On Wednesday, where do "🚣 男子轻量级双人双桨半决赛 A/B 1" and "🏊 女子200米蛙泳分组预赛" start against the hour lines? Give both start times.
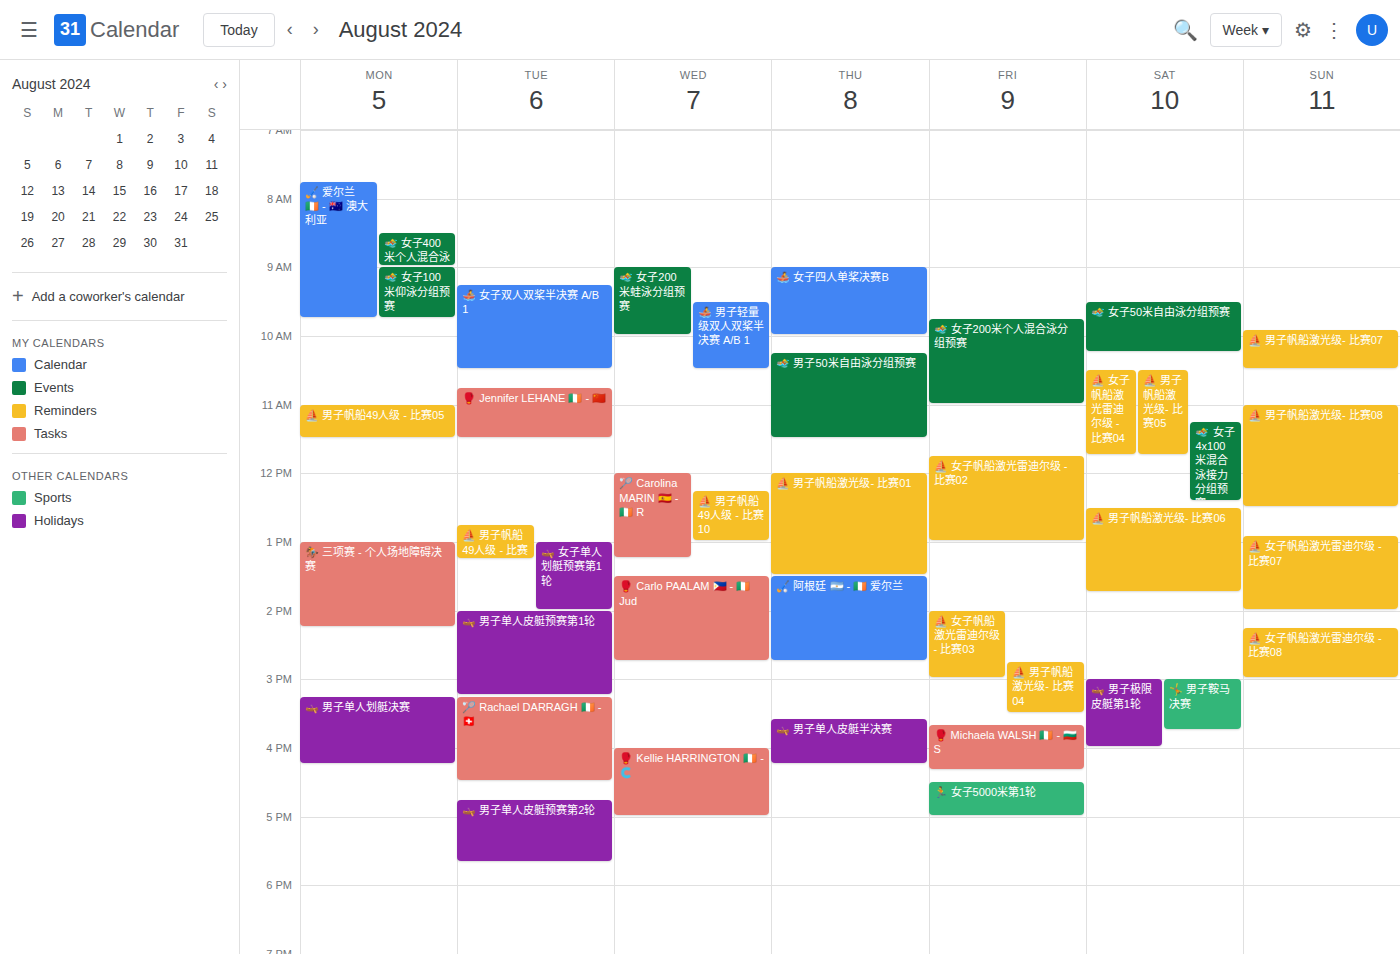
"🚣 男子轻量级双人双桨半决赛 A/B 1": 9:30 AM, halfway between the 9 AM and 10 AM lines. "🏊 女子200米蛙泳分组预赛": 9:00 AM, exactly on the 9 AM line.